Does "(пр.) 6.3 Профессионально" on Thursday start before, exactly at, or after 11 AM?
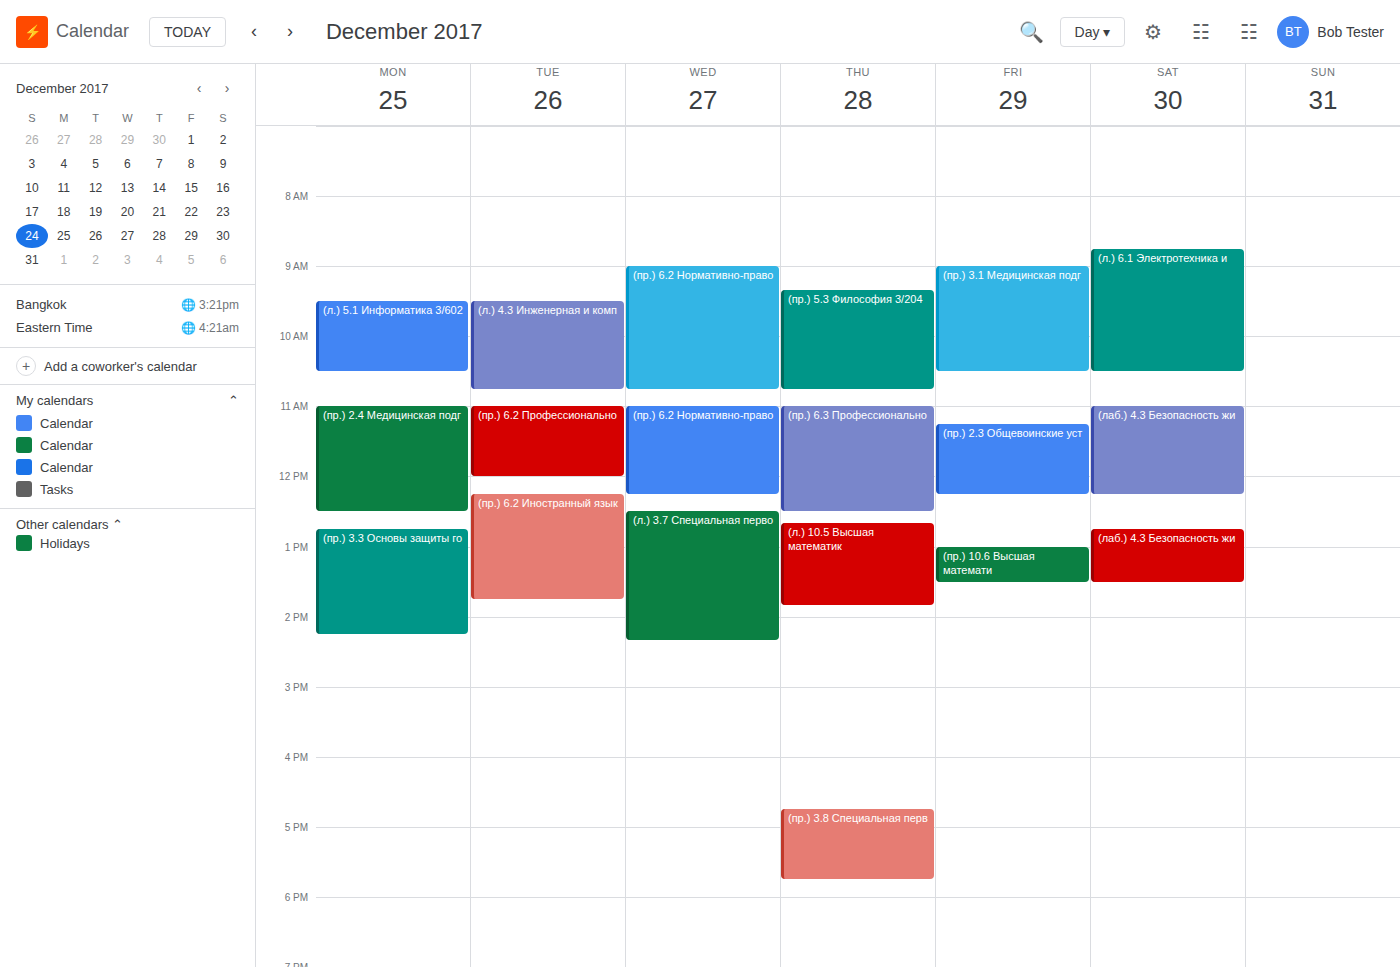
11:00 AM -- exactly at 11 AM, on the 11 AM line.